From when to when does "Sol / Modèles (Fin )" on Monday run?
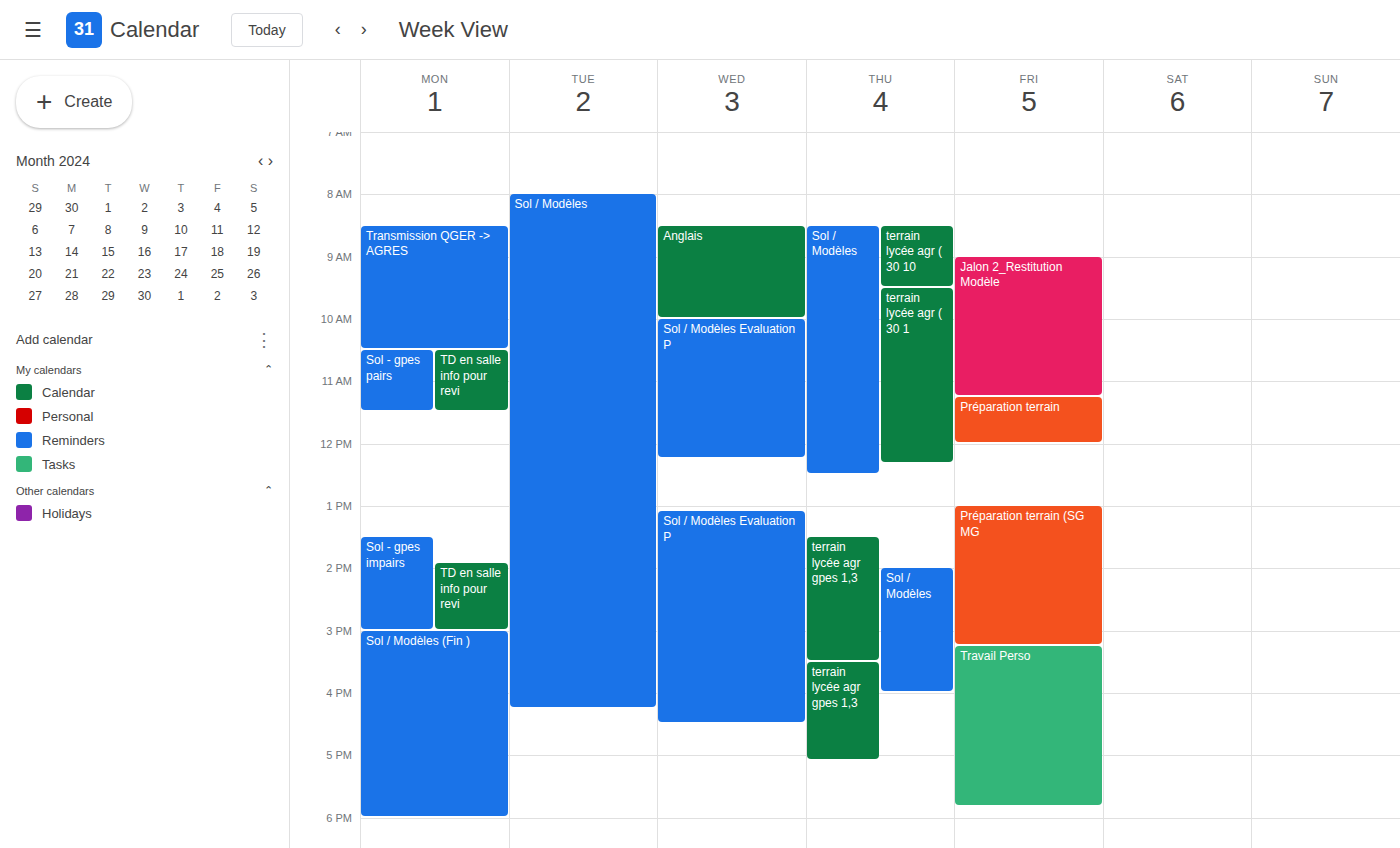
3:00 PM to 6:00 PM